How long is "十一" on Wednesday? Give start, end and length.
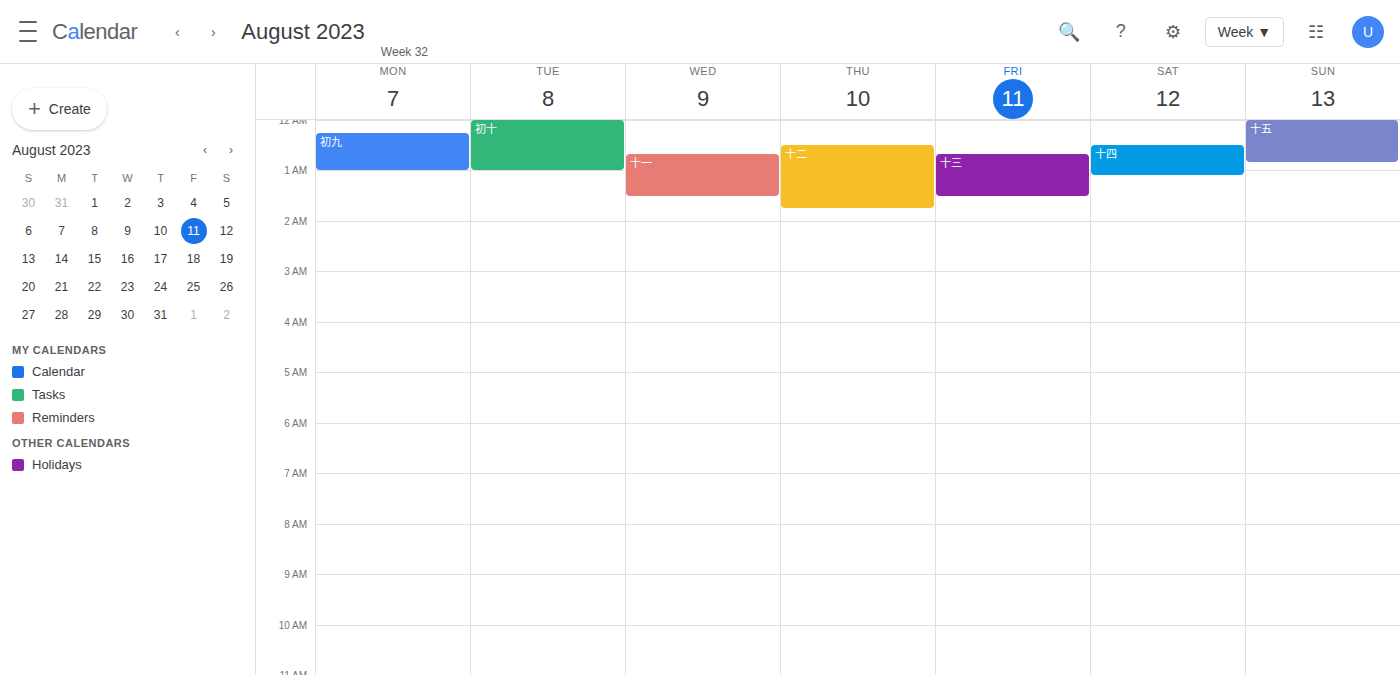
12:40 AM to 1:30 AM, 50 minutes